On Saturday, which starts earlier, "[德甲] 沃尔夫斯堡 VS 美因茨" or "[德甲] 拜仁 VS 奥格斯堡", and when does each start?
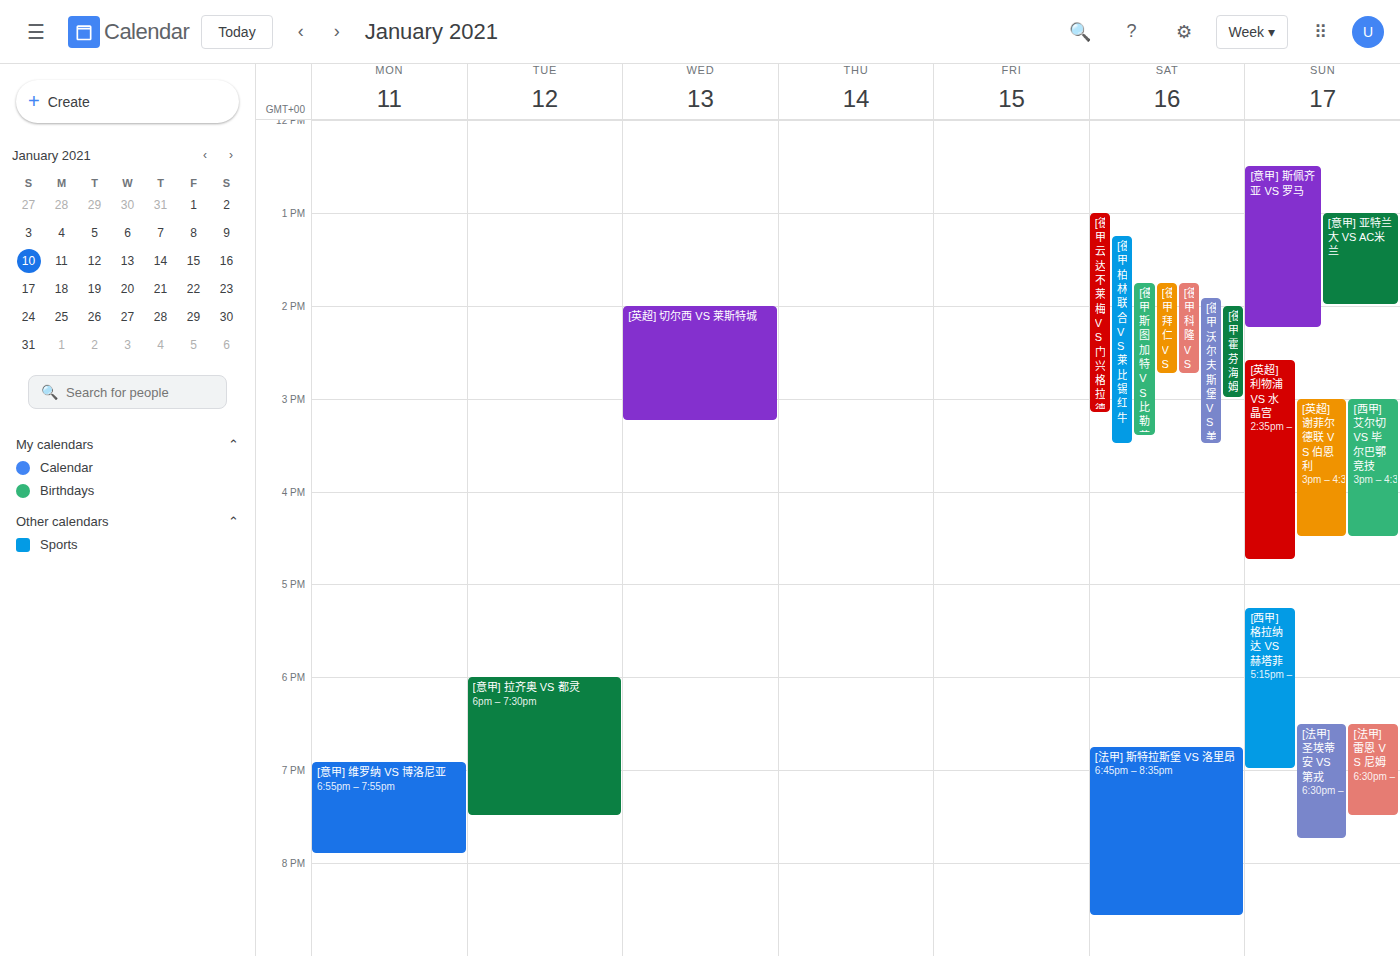
"[德甲] 拜仁 VS 奥格斯堡" 1:45 PM; "[德甲] 沃尔夫斯堡 VS 美因茨" 1:55 PM.